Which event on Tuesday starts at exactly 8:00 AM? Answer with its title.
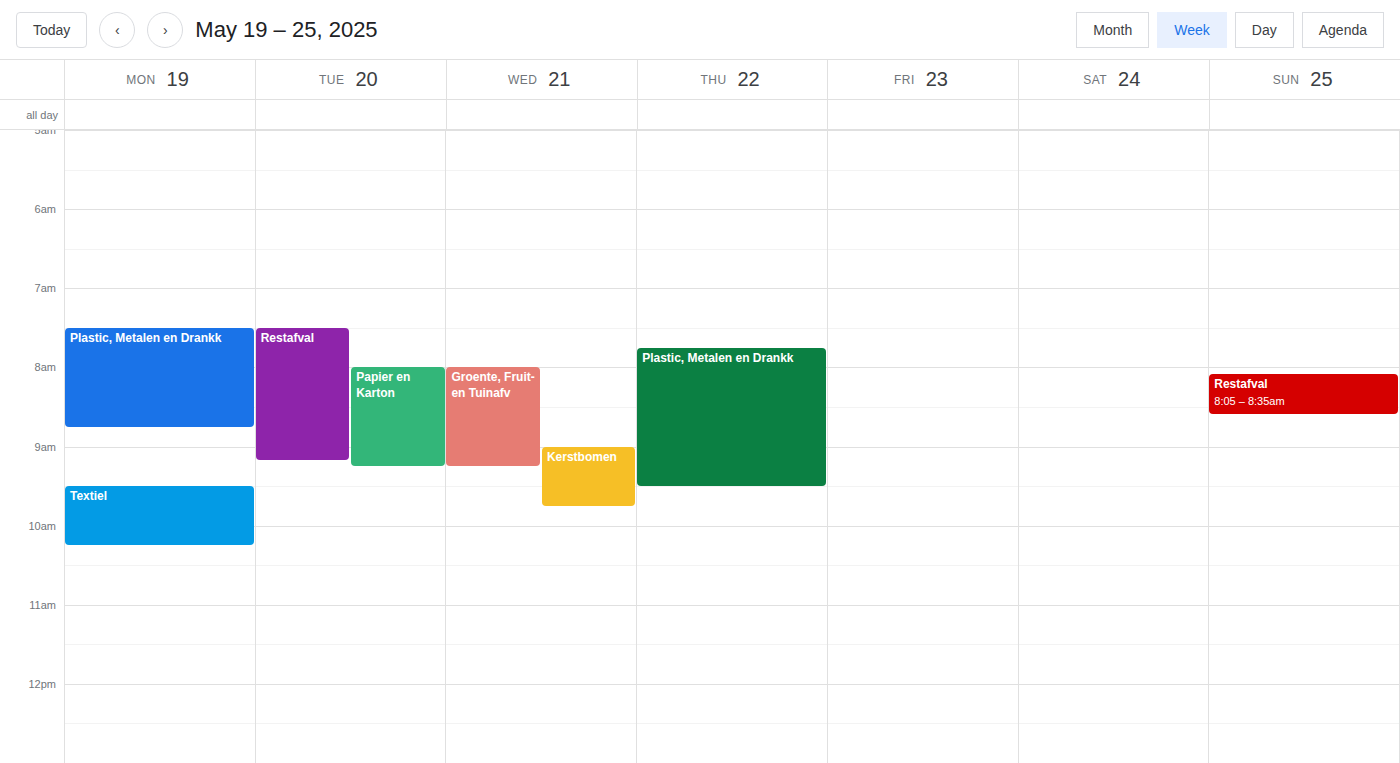
"Papier en Karton"